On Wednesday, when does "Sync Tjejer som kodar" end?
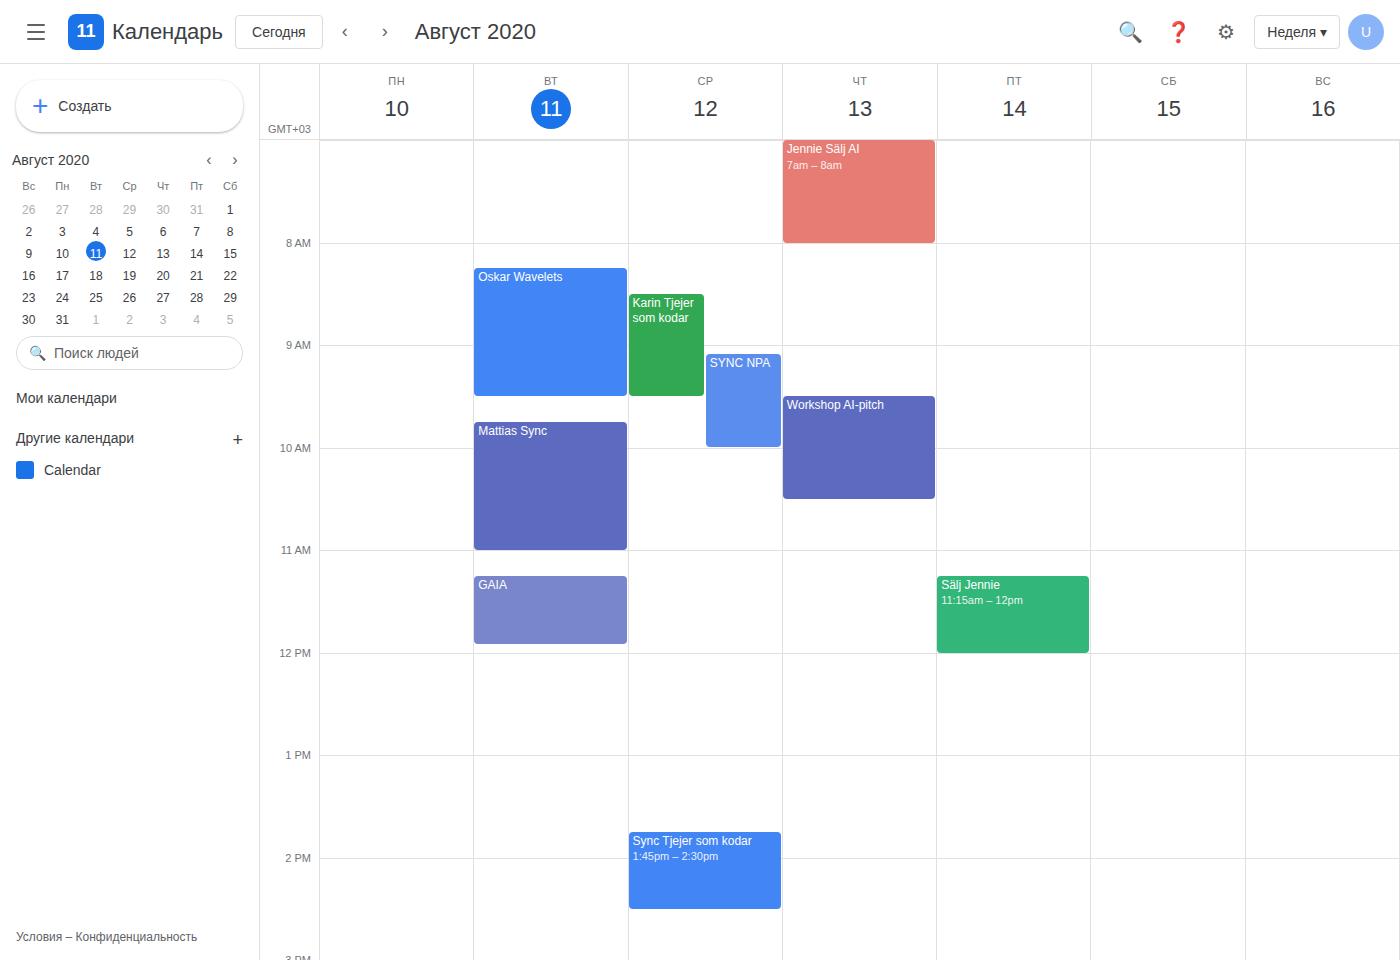
2:30 PM